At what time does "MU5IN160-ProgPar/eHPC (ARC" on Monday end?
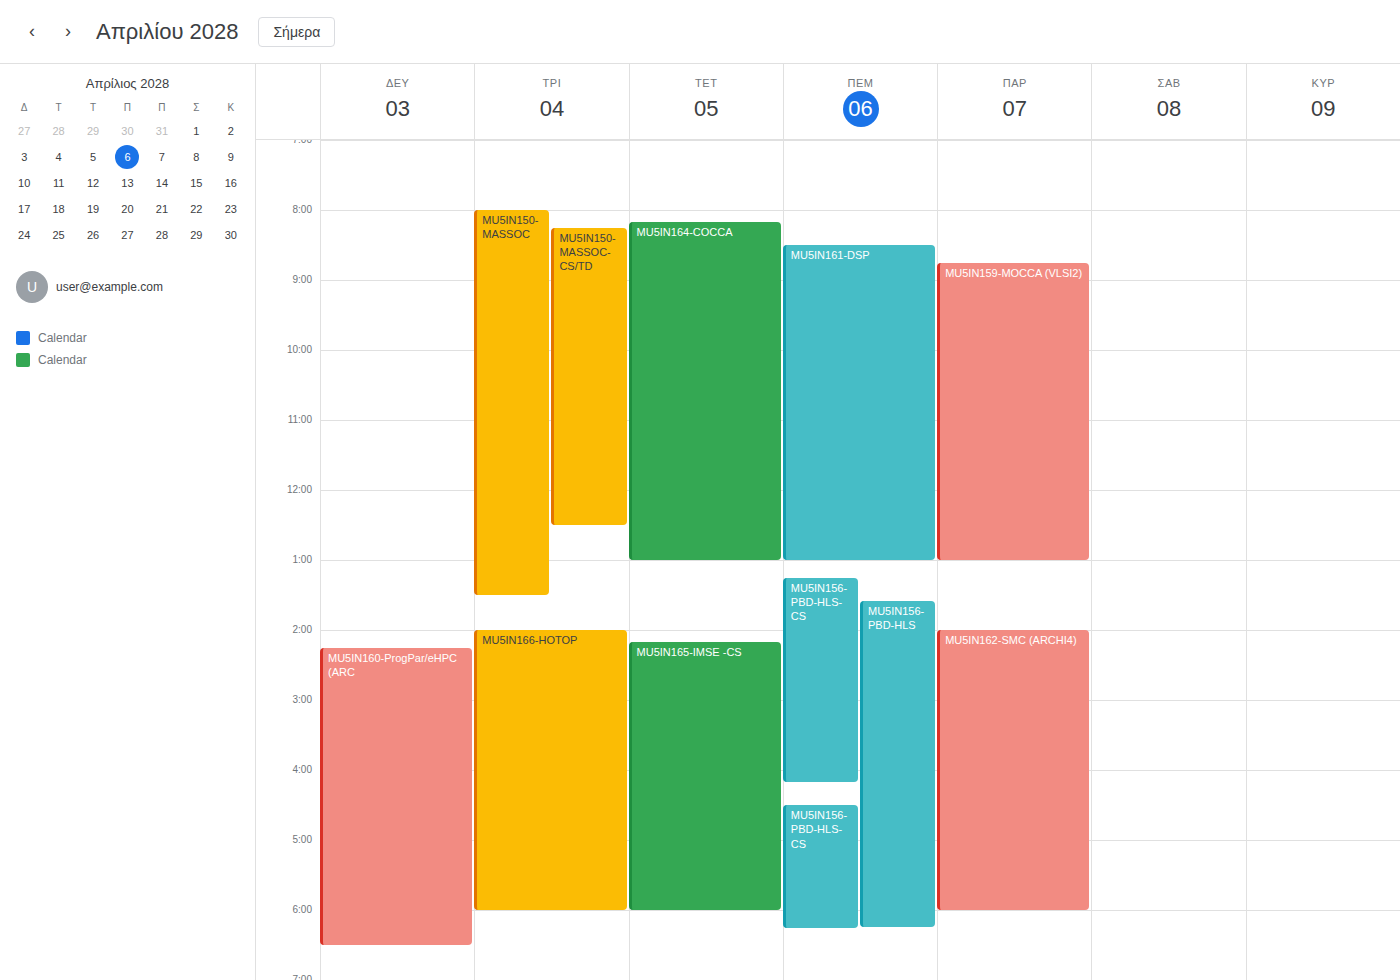
18:30